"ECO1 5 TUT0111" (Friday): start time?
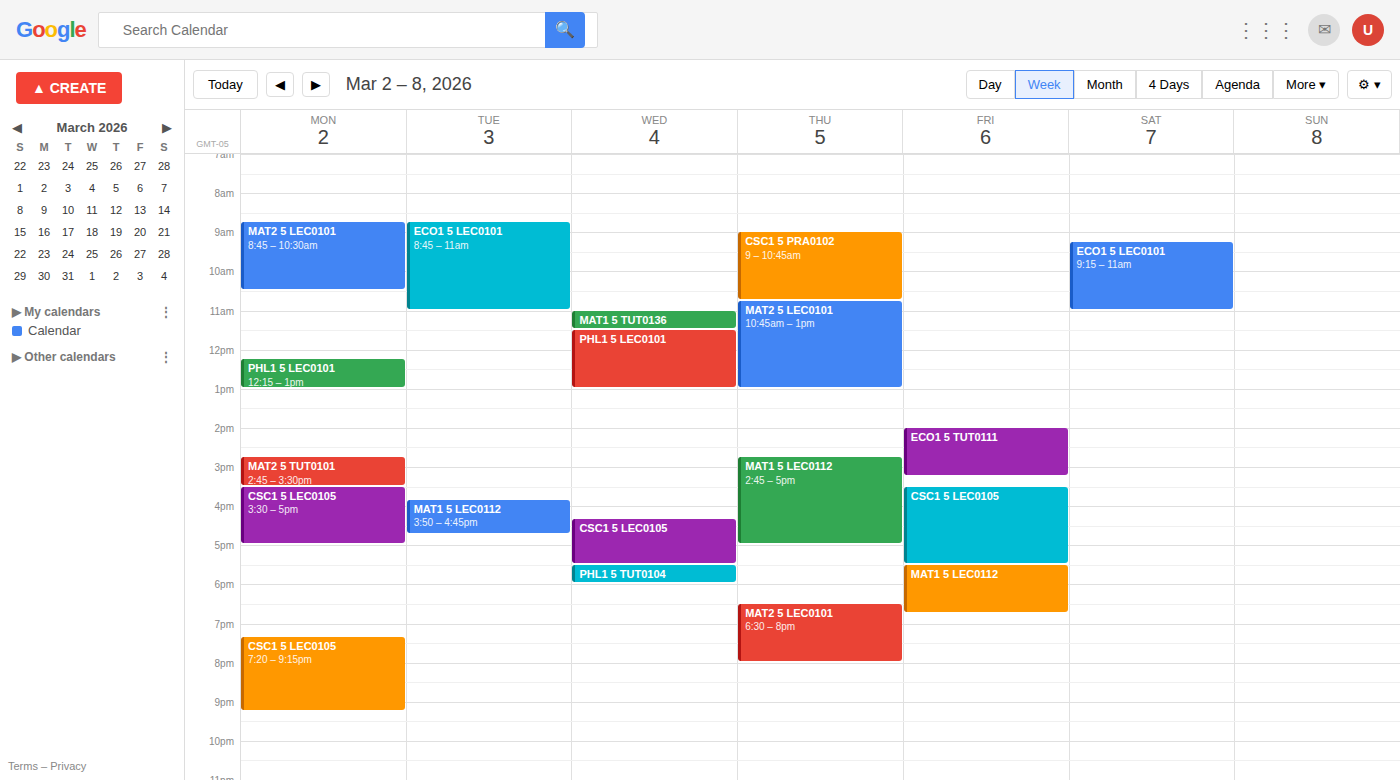
2:00 PM